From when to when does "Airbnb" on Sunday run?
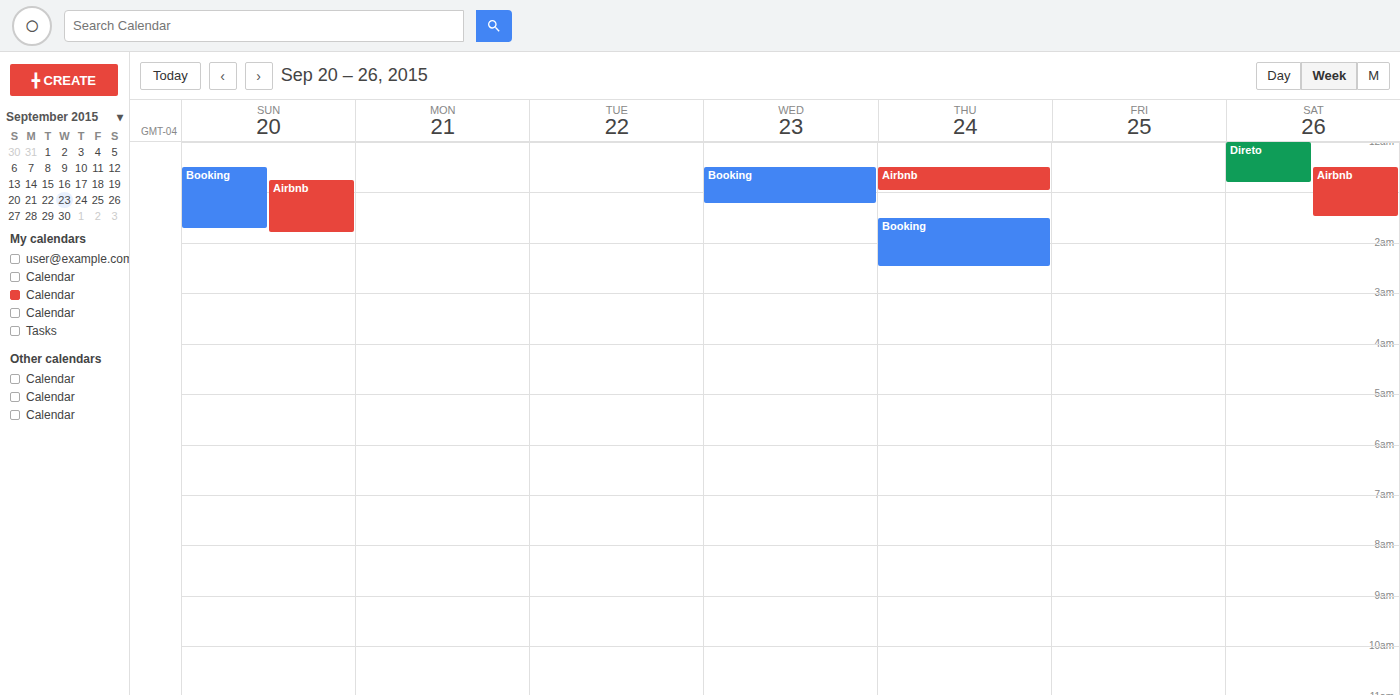
12:45 AM to 1:50 AM